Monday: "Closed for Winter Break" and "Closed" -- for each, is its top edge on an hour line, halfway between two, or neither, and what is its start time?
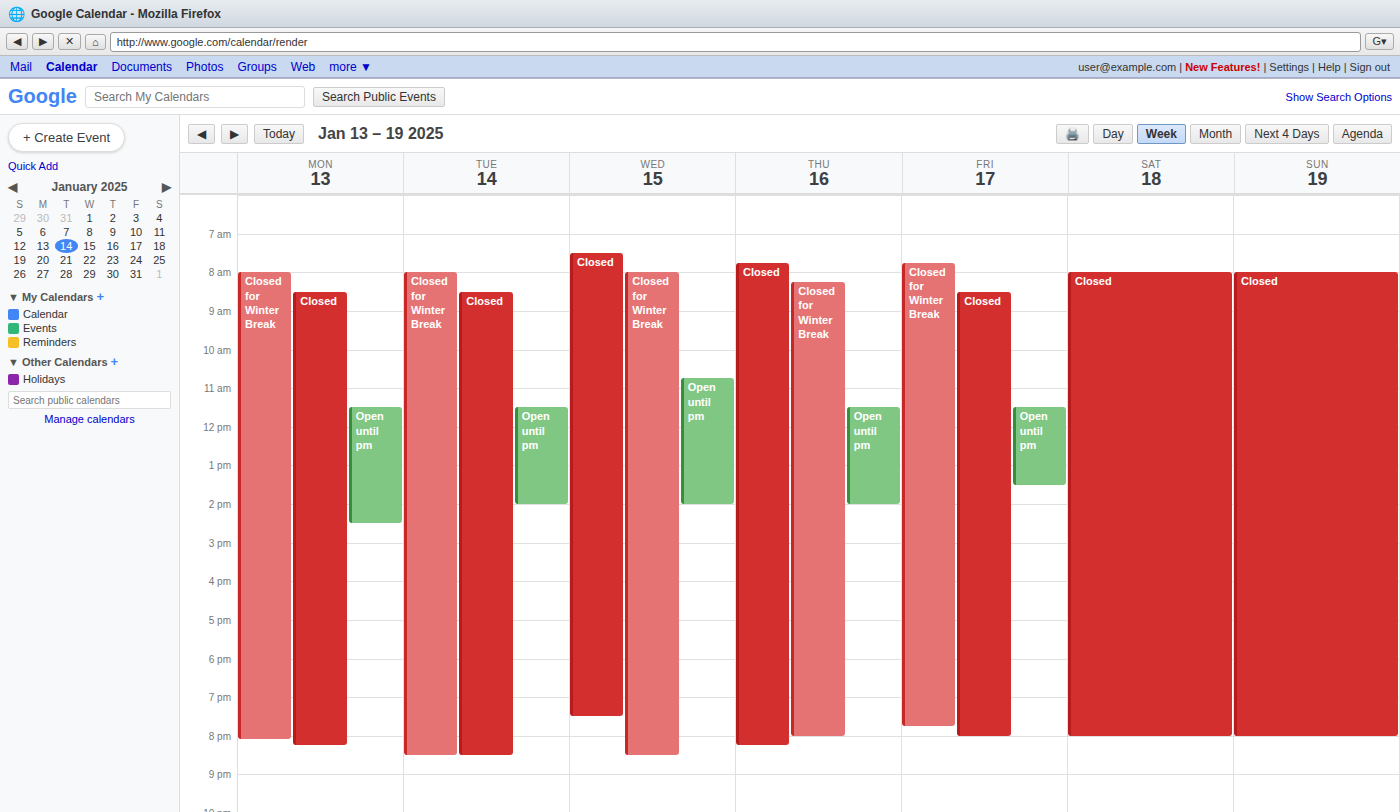
"Closed for Winter Break": 8:00 AM, exactly on the 8 AM line. "Closed": 8:30 AM, halfway between the 8 AM and 9 AM lines.